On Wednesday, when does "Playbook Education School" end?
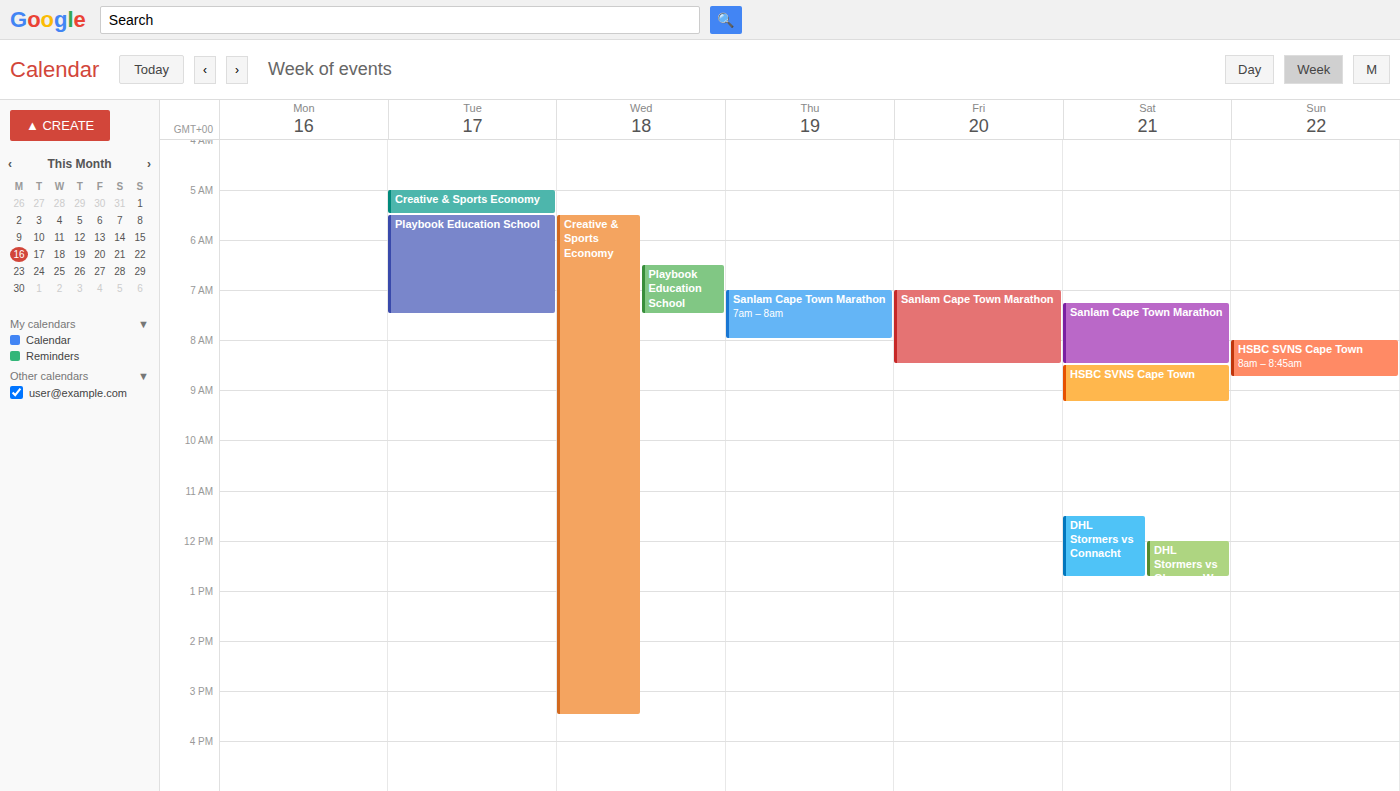
7:30 AM